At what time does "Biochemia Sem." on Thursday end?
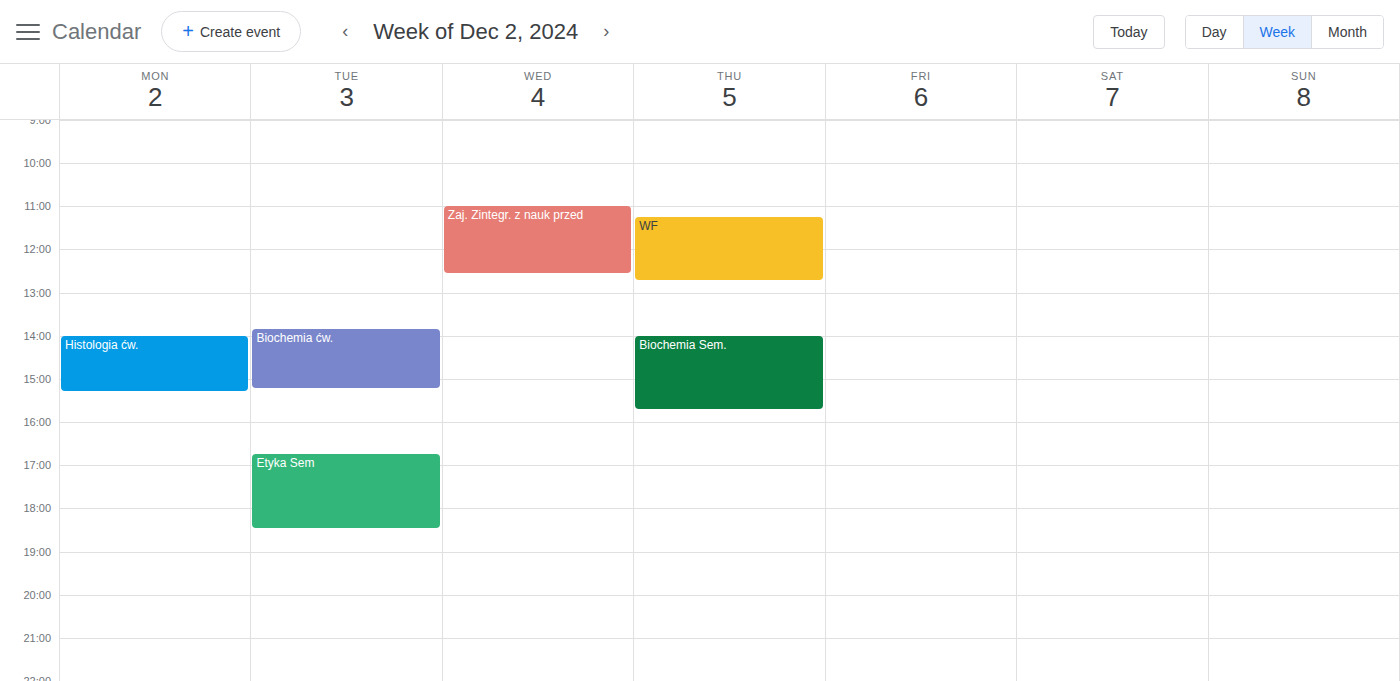
3:45 PM